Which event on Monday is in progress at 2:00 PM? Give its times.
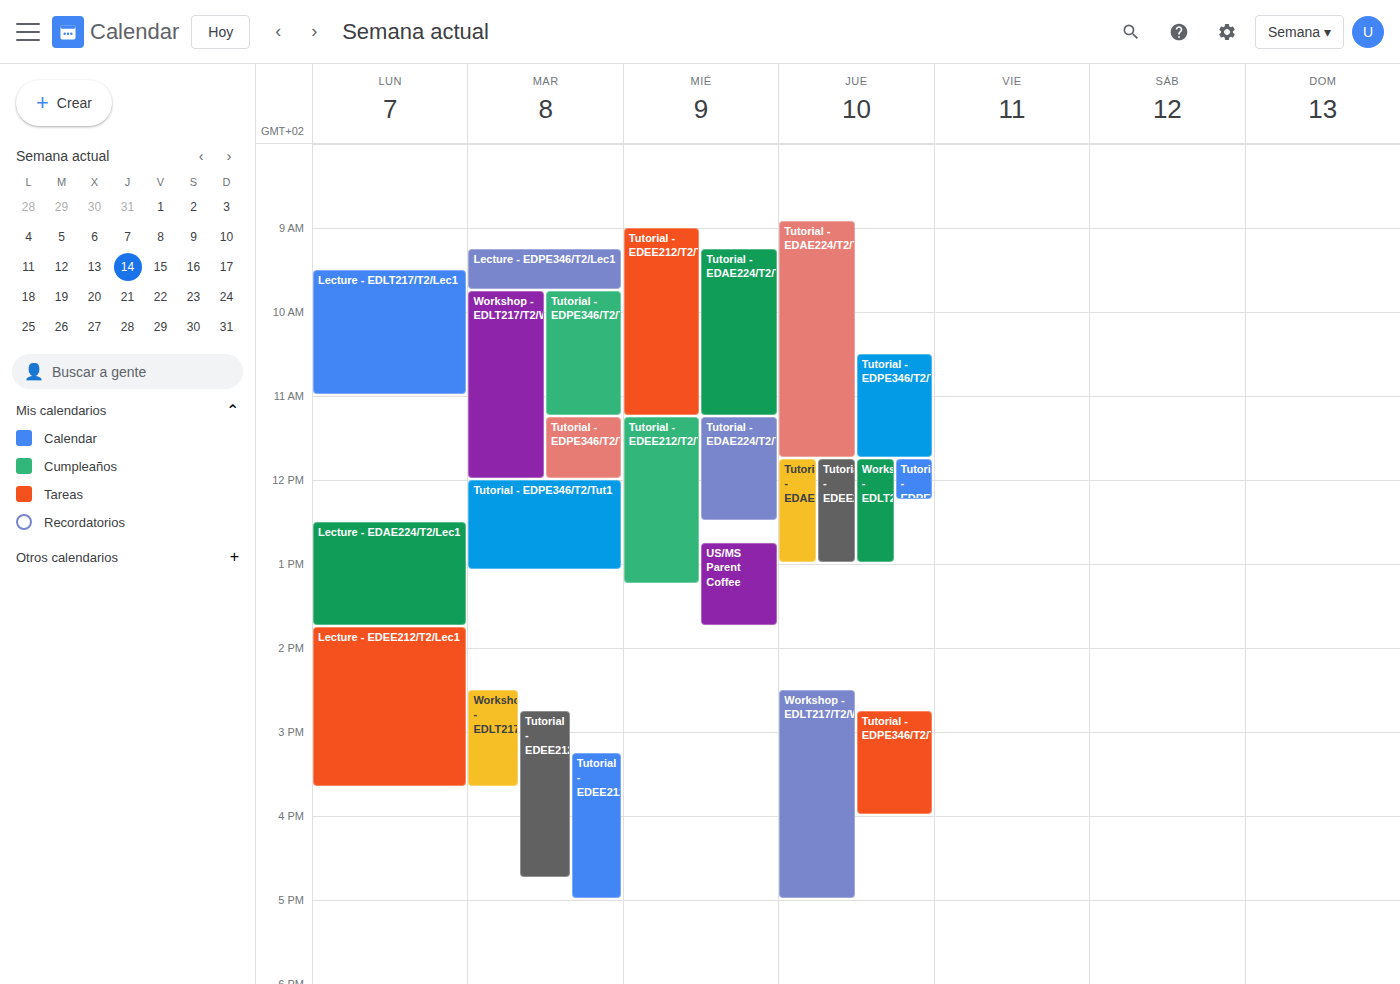
"Lecture - EDEE212/T2/Lec1", 1:45 PM to 3:40 PM